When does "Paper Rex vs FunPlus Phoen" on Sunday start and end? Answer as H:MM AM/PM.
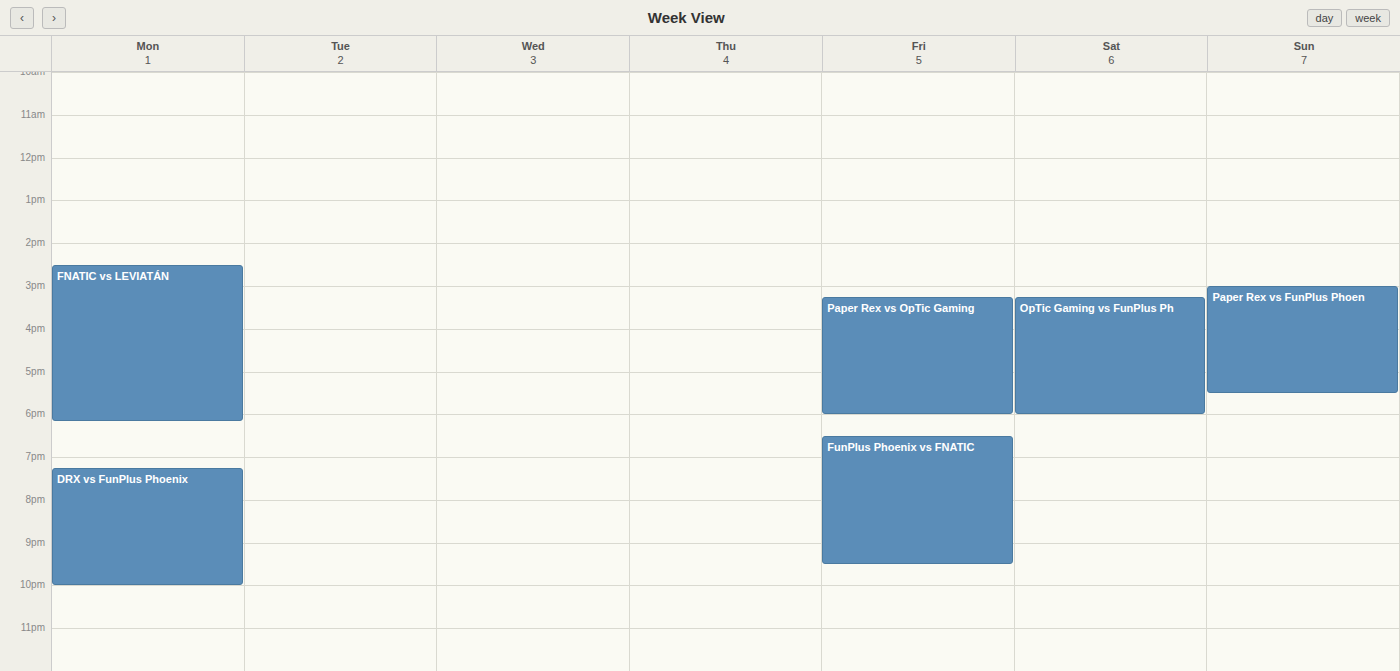
3:00 PM to 5:30 PM